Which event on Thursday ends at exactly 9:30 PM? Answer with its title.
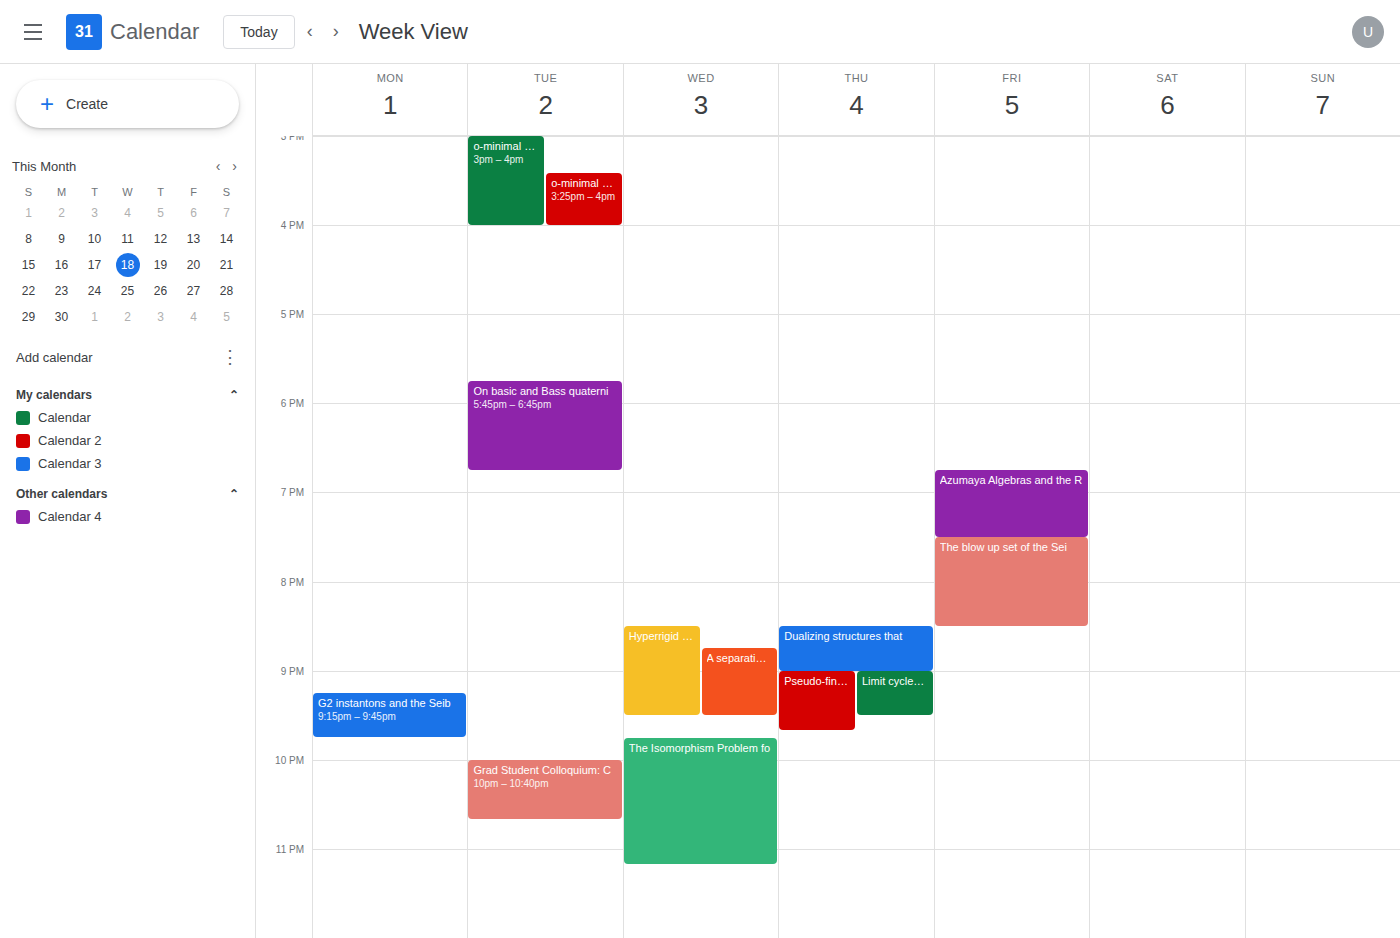
"Limit cycles of planar vec"